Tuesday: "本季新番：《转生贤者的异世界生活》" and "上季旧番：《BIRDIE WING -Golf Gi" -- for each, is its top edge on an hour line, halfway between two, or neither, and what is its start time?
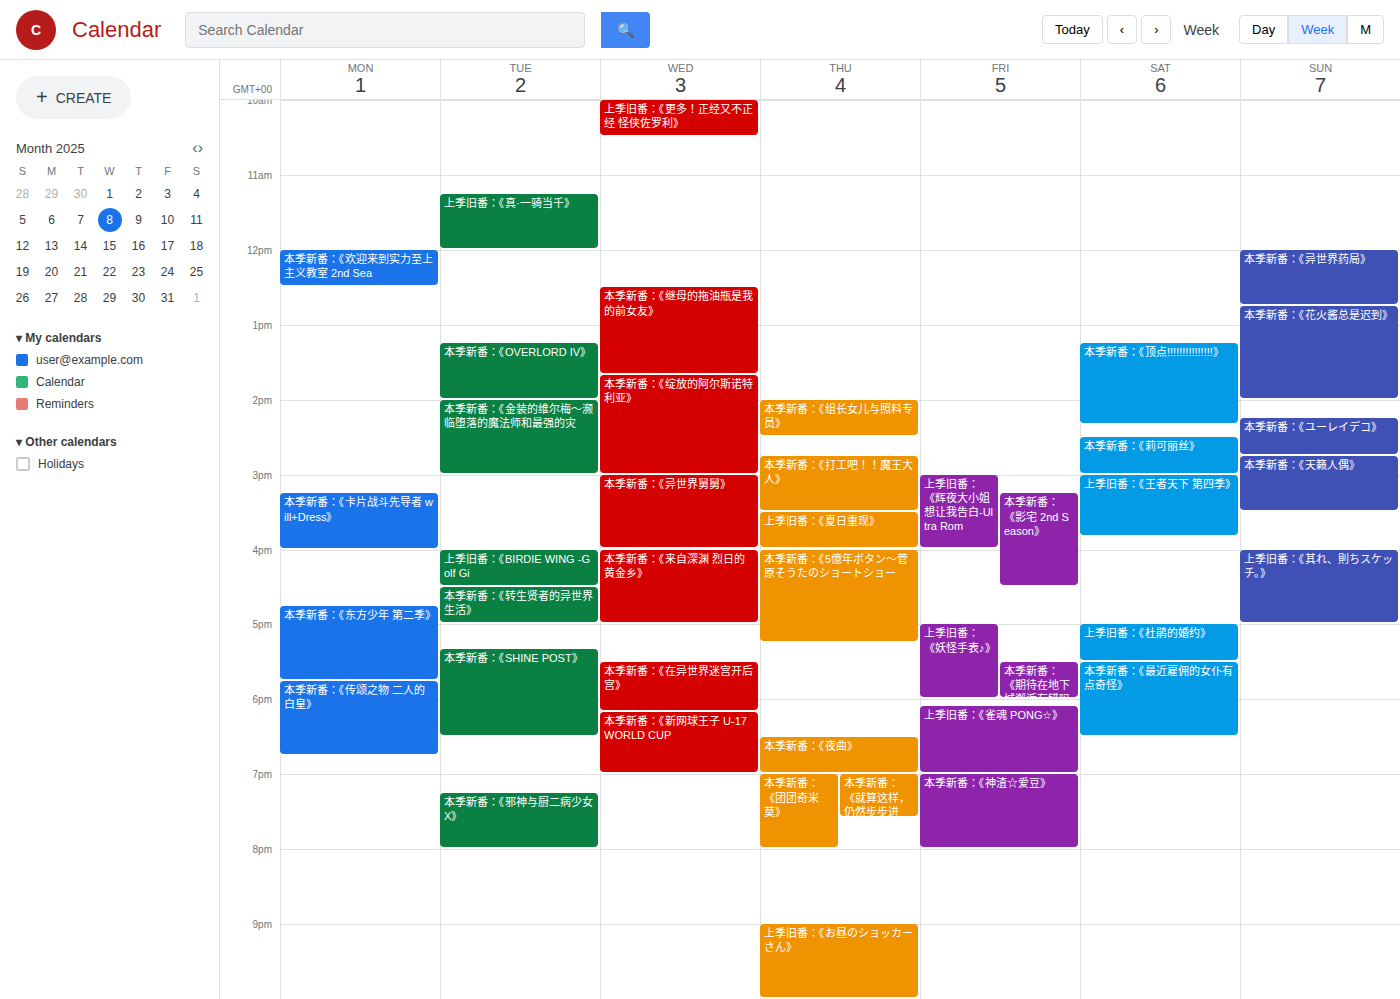
"本季新番：《转生贤者的异世界生活》": 4:30 PM, halfway between the 4 PM and 5 PM lines. "上季旧番：《BIRDIE WING -Golf Gi": 4:00 PM, exactly on the 4 PM line.